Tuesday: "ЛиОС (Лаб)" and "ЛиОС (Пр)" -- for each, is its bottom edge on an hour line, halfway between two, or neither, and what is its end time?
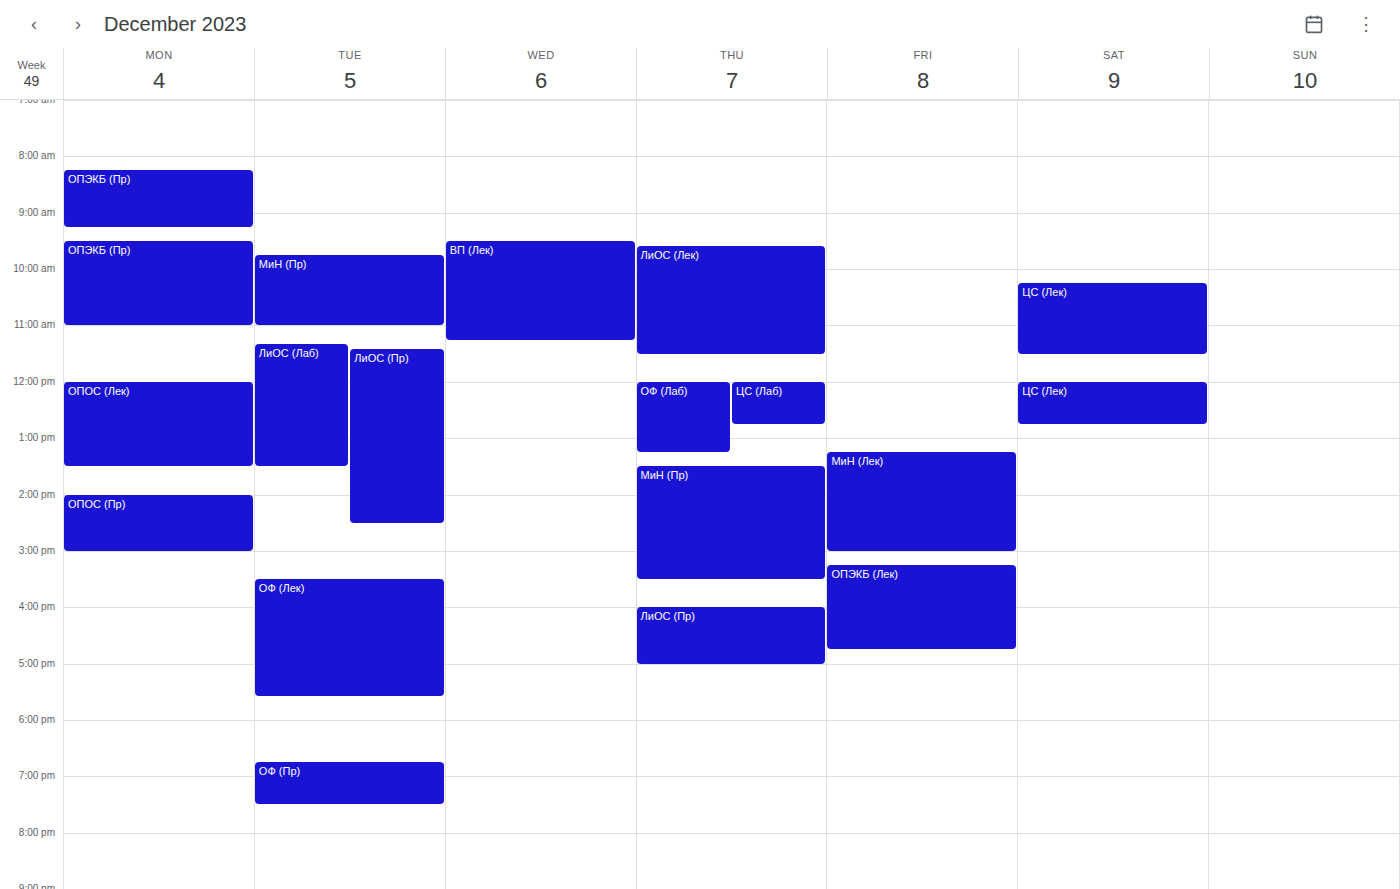
"ЛиОС (Лаб)": 1:30 PM, halfway between the 1 PM and 2 PM lines. "ЛиОС (Пр)": 2:30 PM, halfway between the 2 PM and 3 PM lines.